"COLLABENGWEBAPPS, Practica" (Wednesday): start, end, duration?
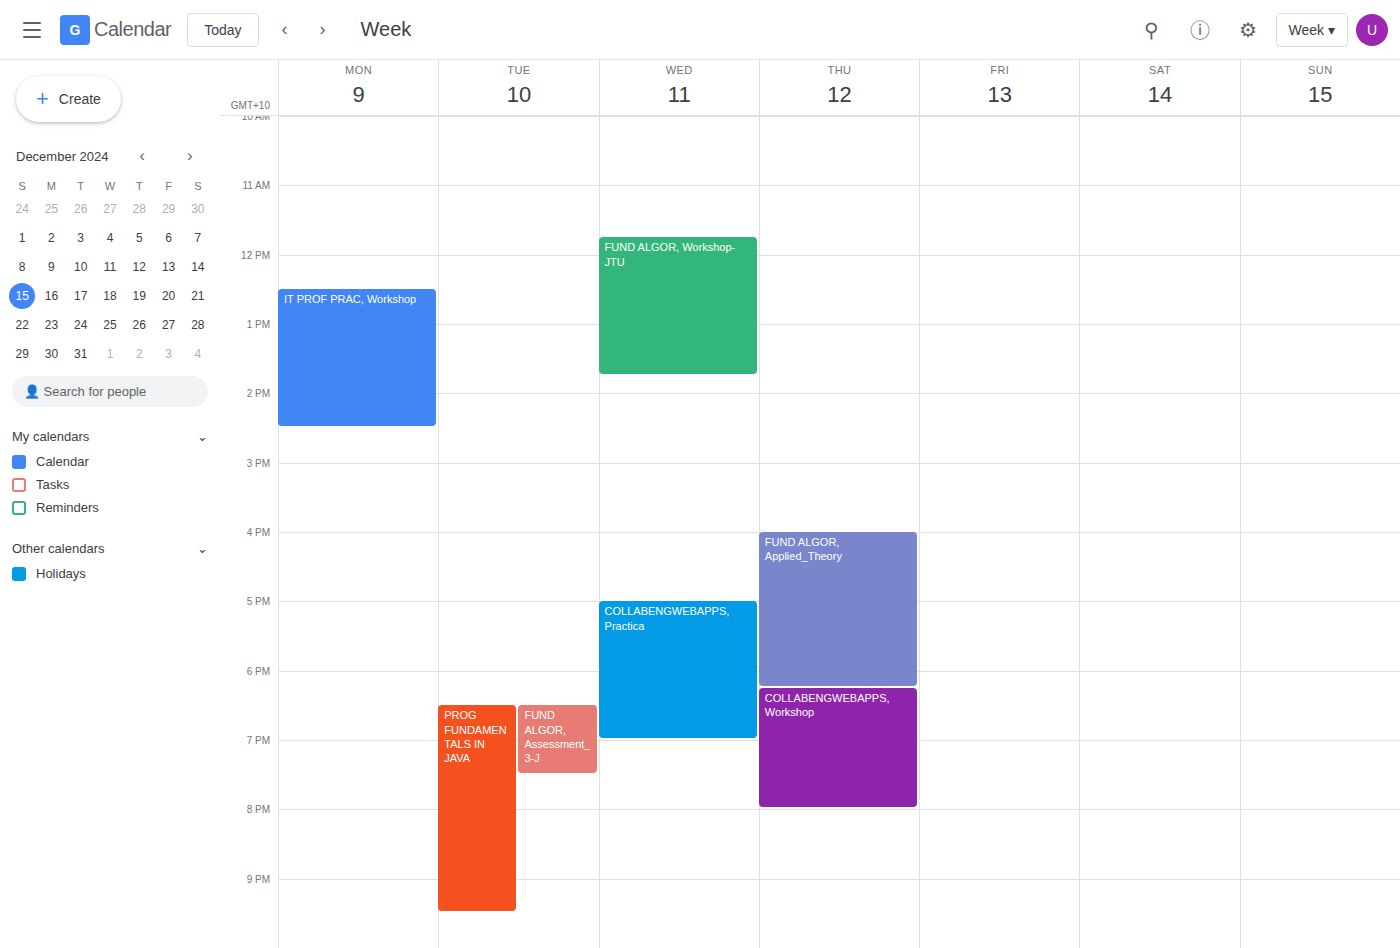
5:00 PM to 7:00 PM, 2 hours